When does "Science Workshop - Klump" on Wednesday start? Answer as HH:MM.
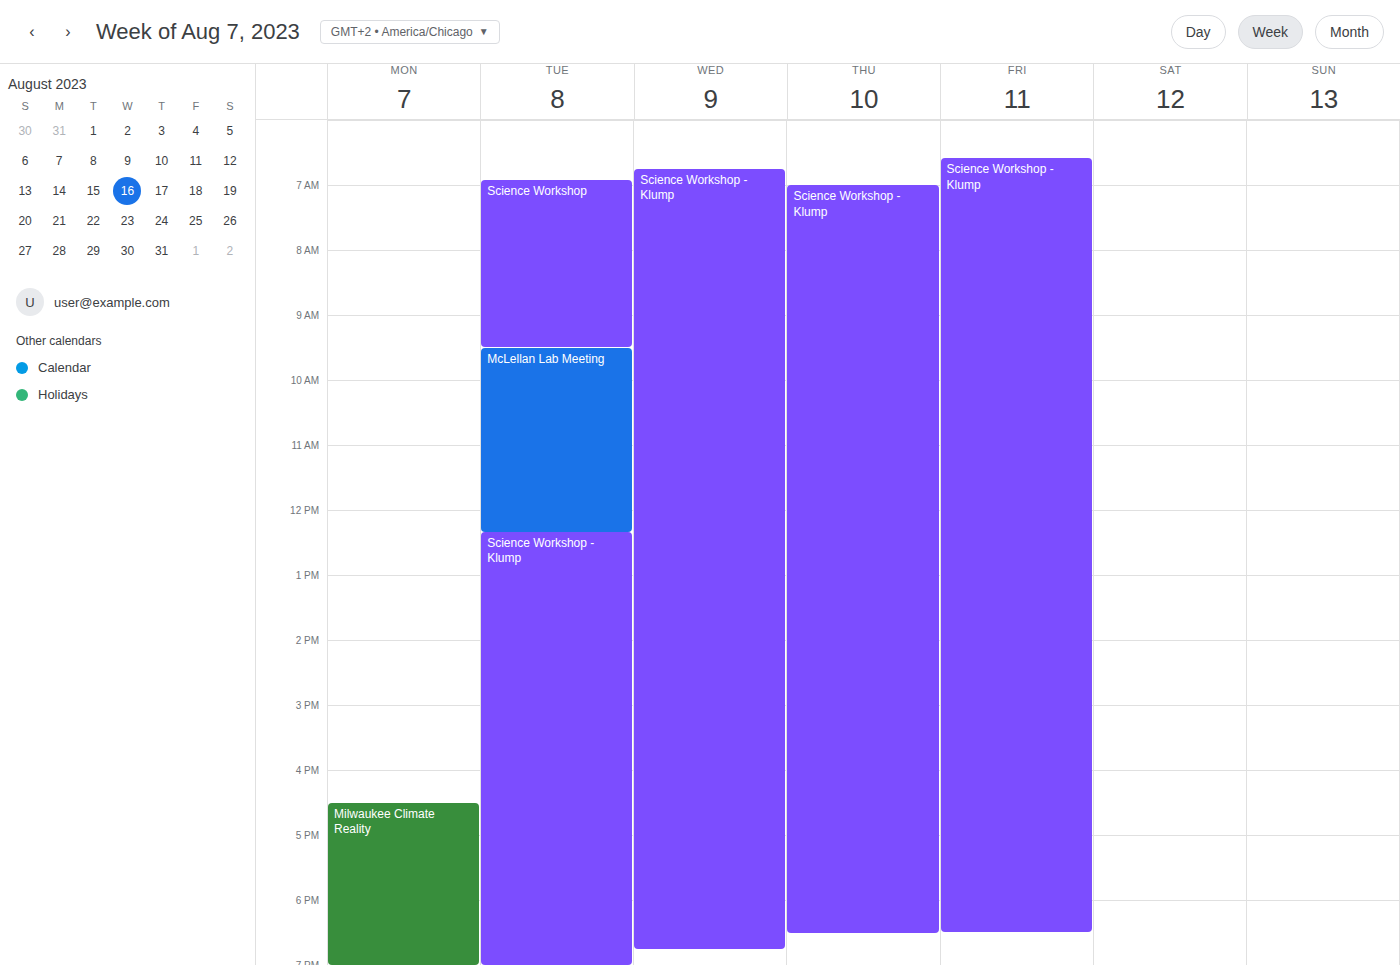
06:45